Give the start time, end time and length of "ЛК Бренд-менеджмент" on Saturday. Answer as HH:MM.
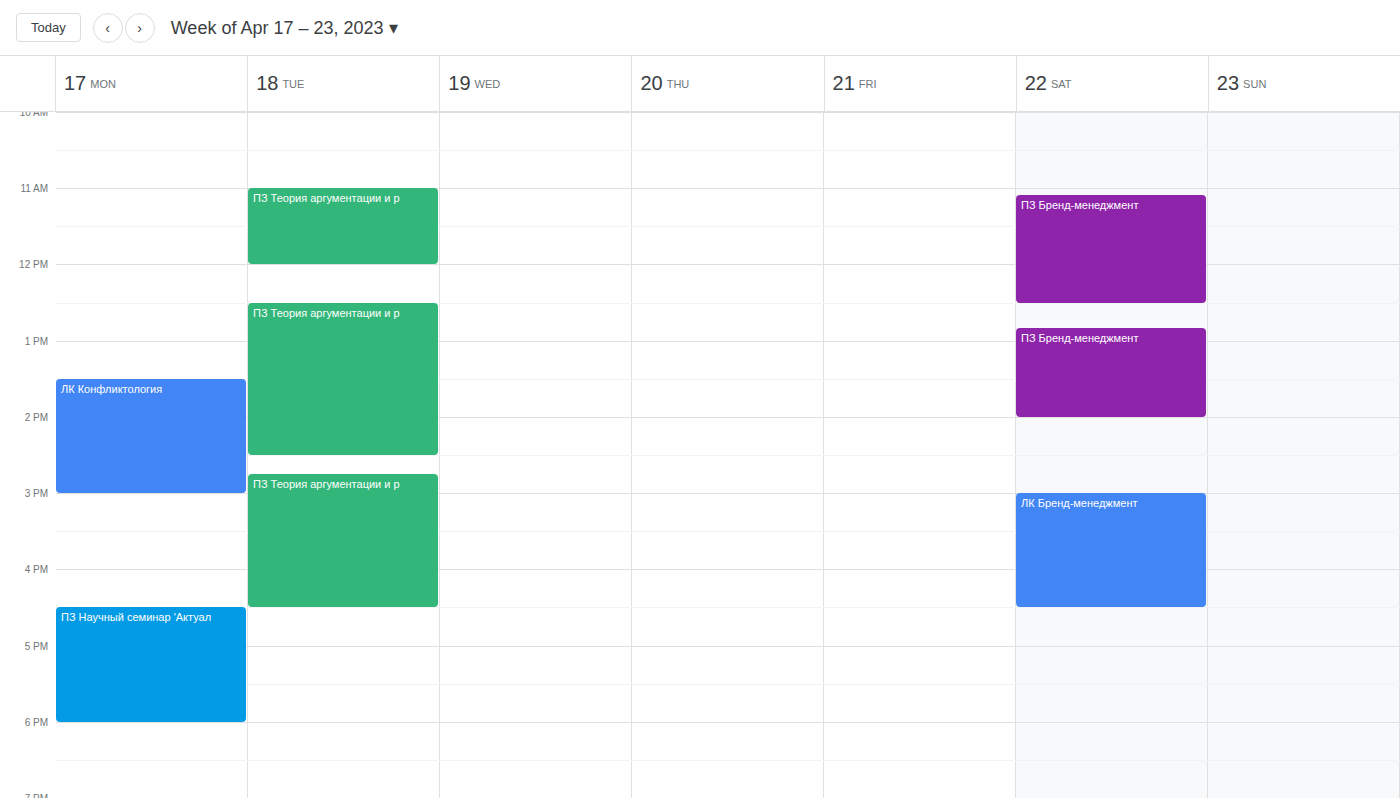
15:00 to 16:30, 1 hour 30 minutes